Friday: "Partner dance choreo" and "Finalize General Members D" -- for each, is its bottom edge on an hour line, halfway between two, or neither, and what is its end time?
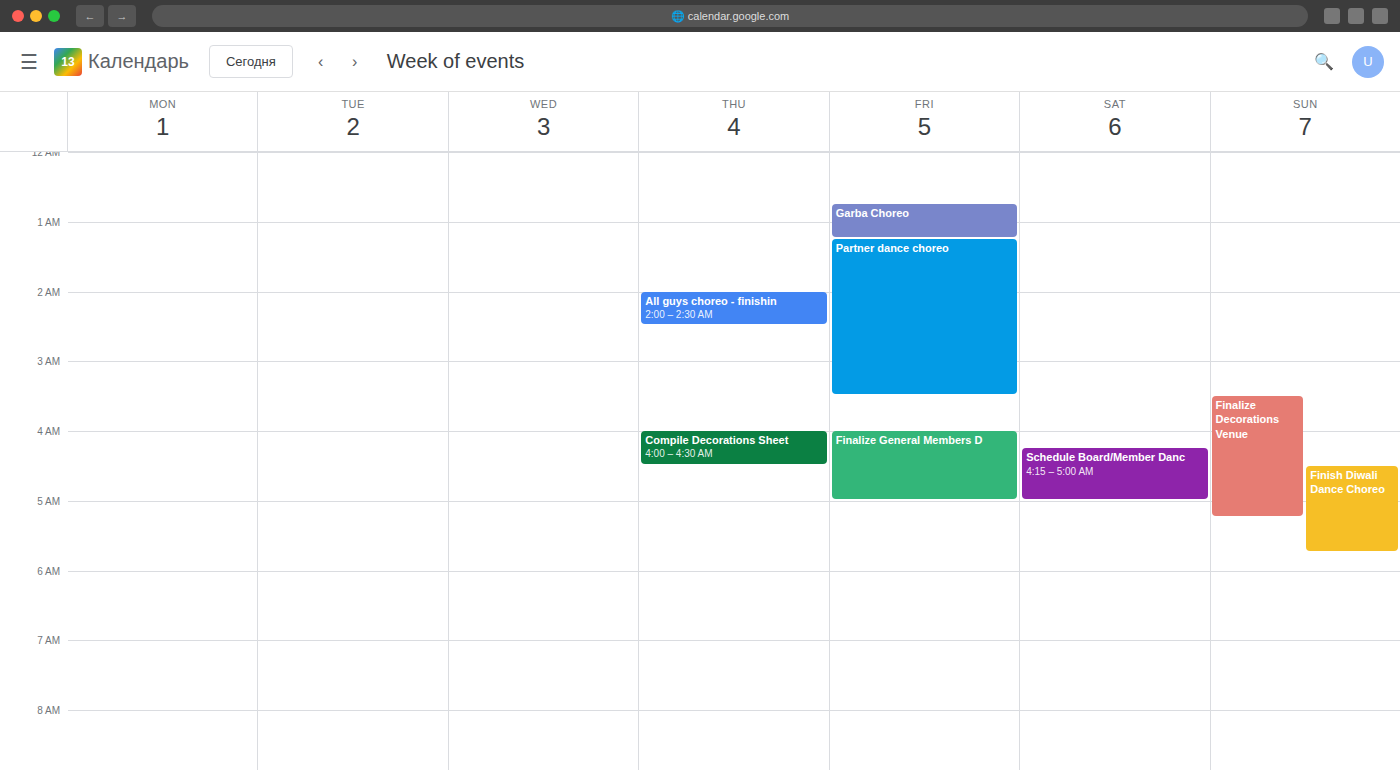
"Partner dance choreo": 3:30 AM, halfway between the 3 AM and 4 AM lines. "Finalize General Members D": 5:00 AM, exactly on the 5 AM line.